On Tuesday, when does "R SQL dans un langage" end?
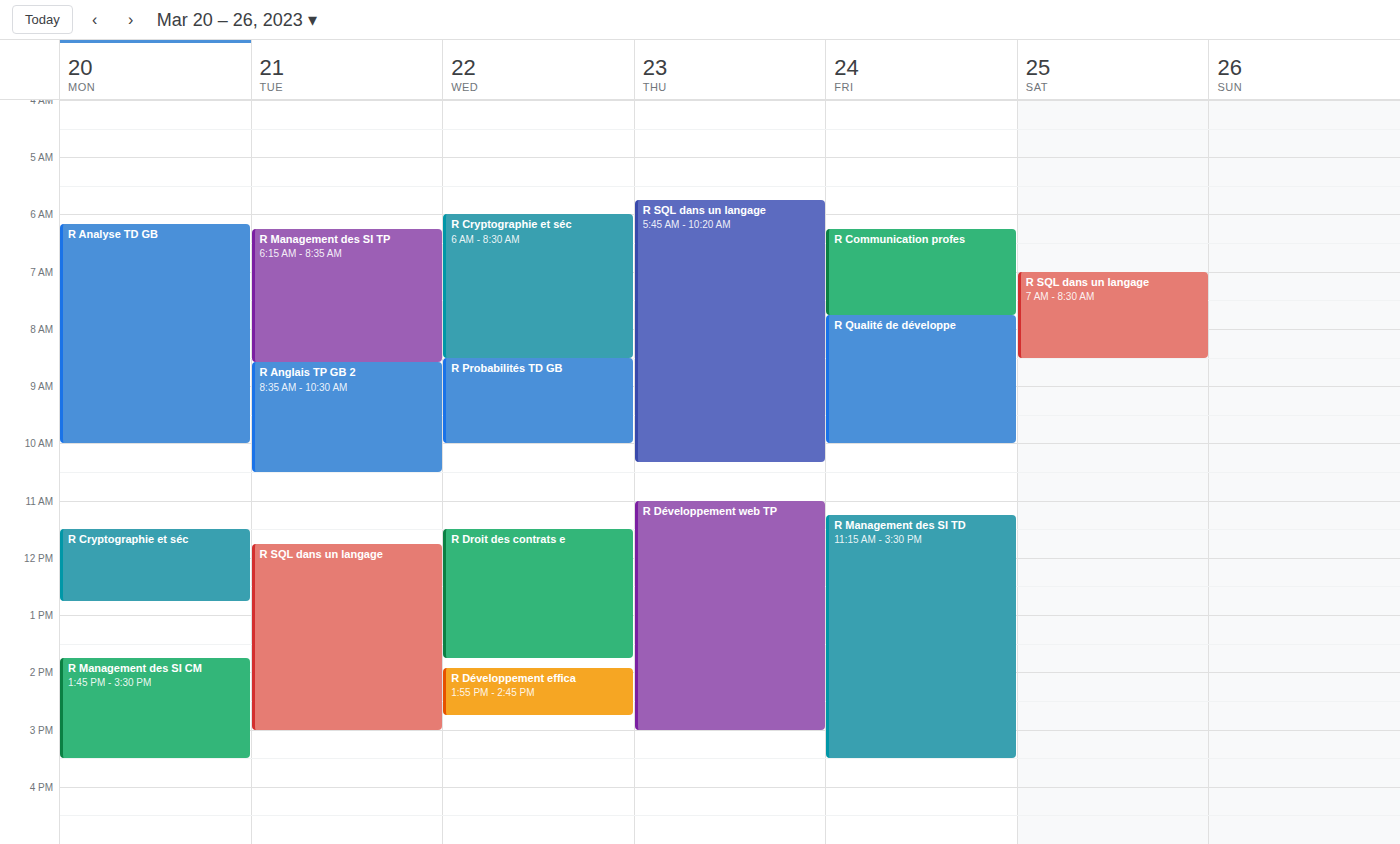
3:00 PM